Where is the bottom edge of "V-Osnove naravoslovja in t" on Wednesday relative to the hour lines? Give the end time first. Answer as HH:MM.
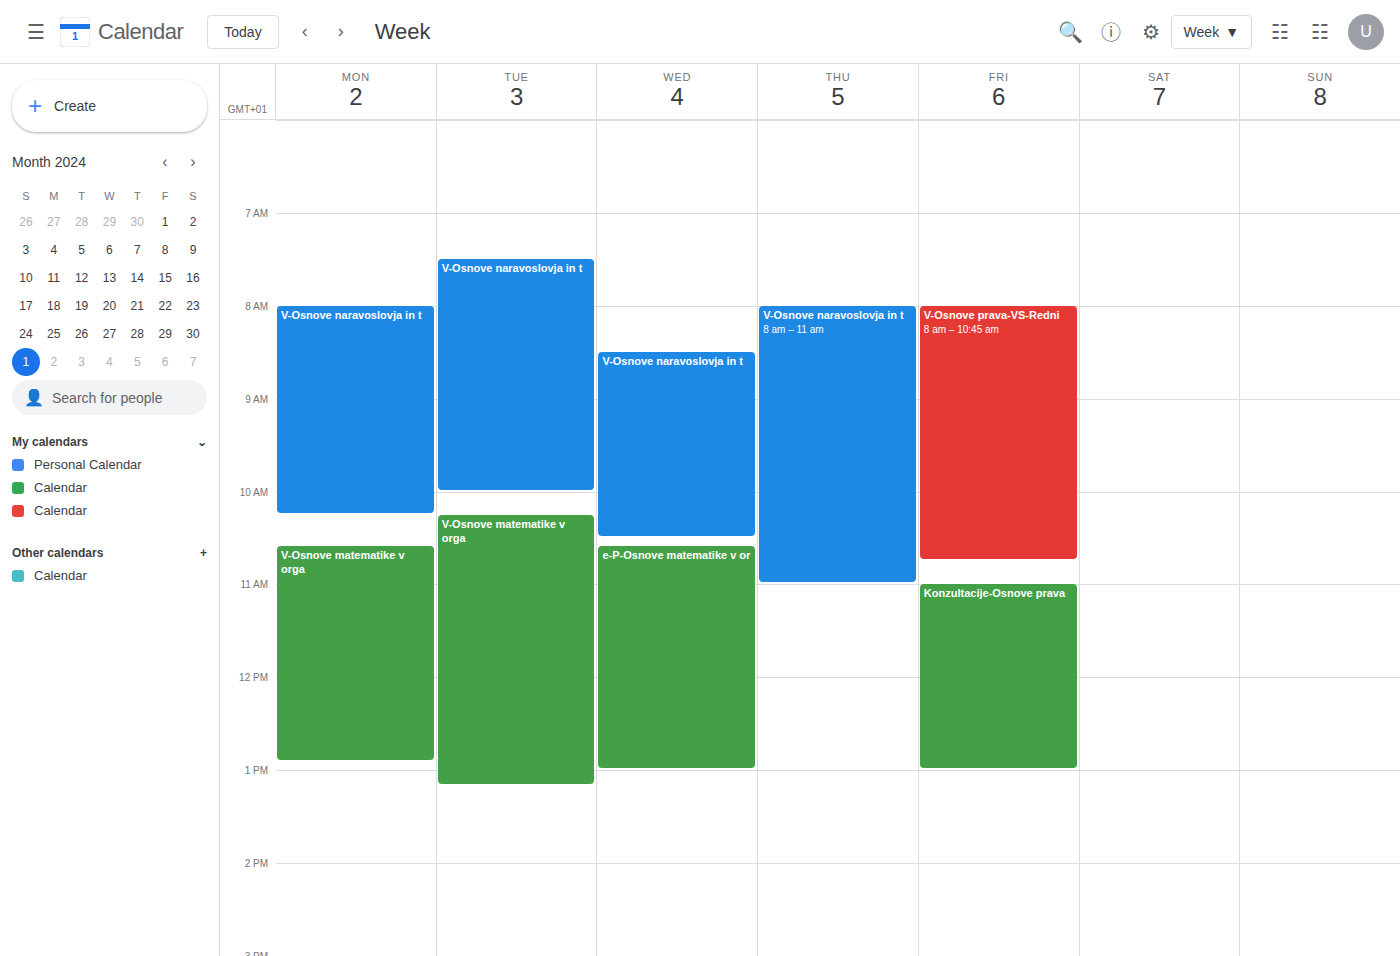
10:30 -- halfway between the 10:00 and 11:00 lines.